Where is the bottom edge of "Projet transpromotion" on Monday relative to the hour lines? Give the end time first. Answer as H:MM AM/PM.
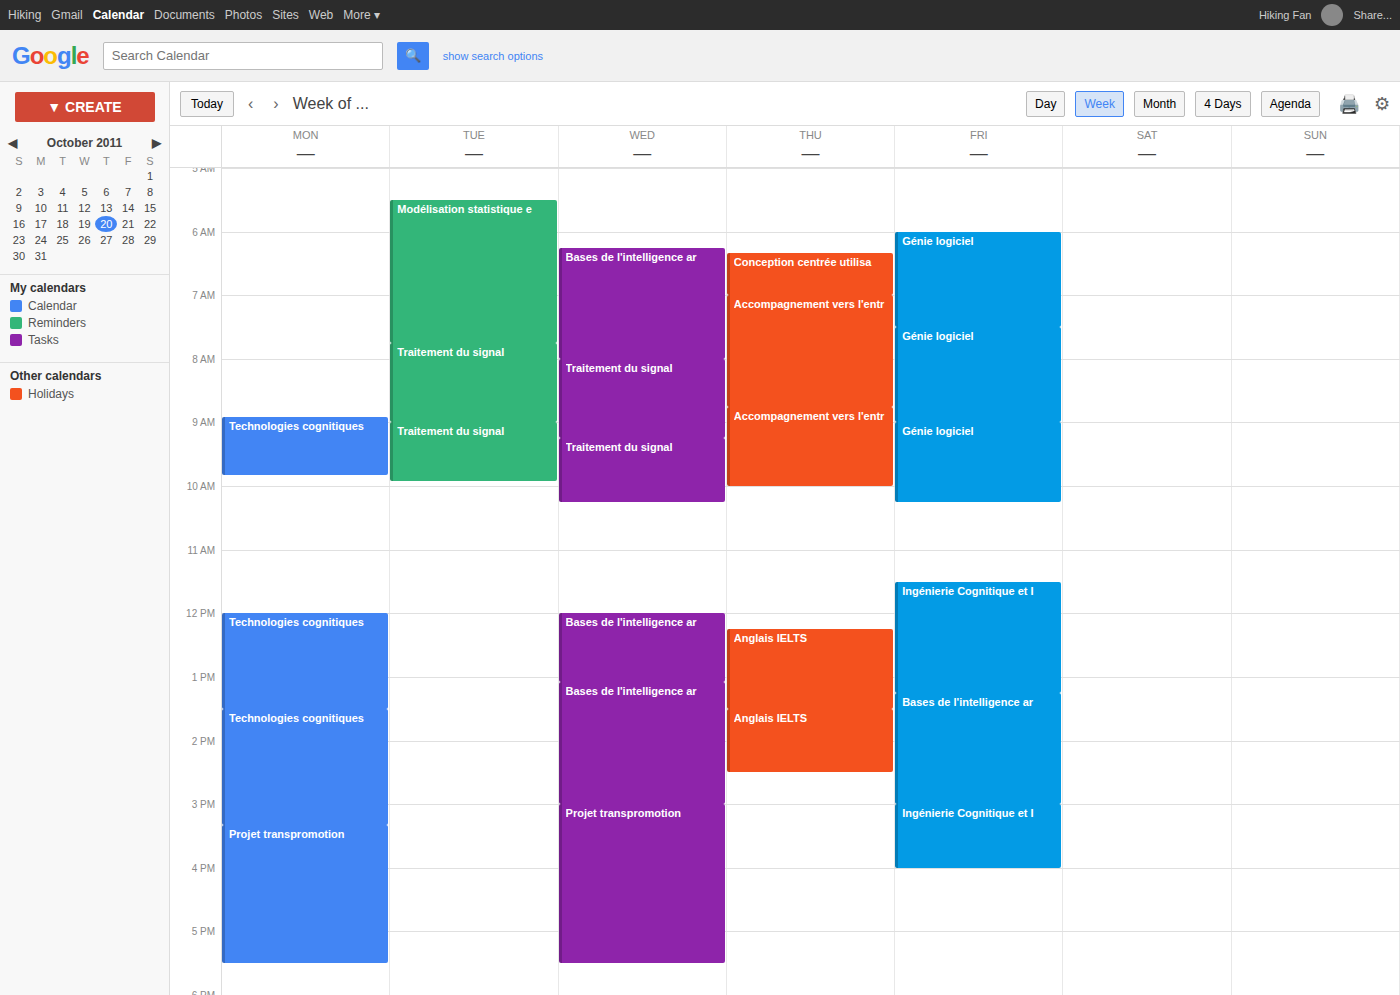
5:30 PM -- halfway between the 5 PM and 6 PM lines.